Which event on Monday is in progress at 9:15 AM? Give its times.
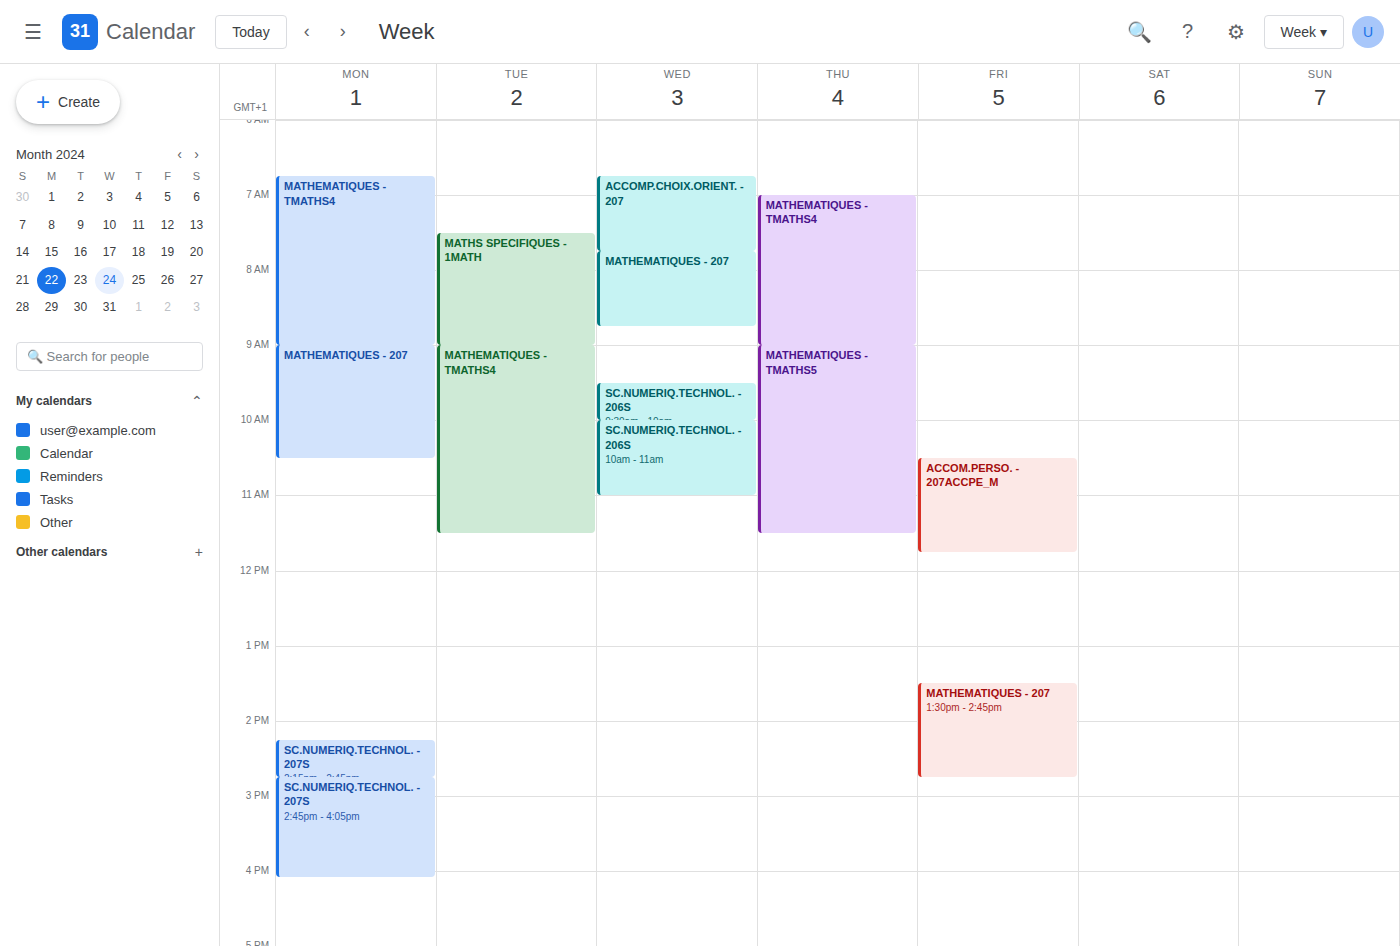
"MATHEMATIQUES - 207", 9:00 AM to 10:30 AM